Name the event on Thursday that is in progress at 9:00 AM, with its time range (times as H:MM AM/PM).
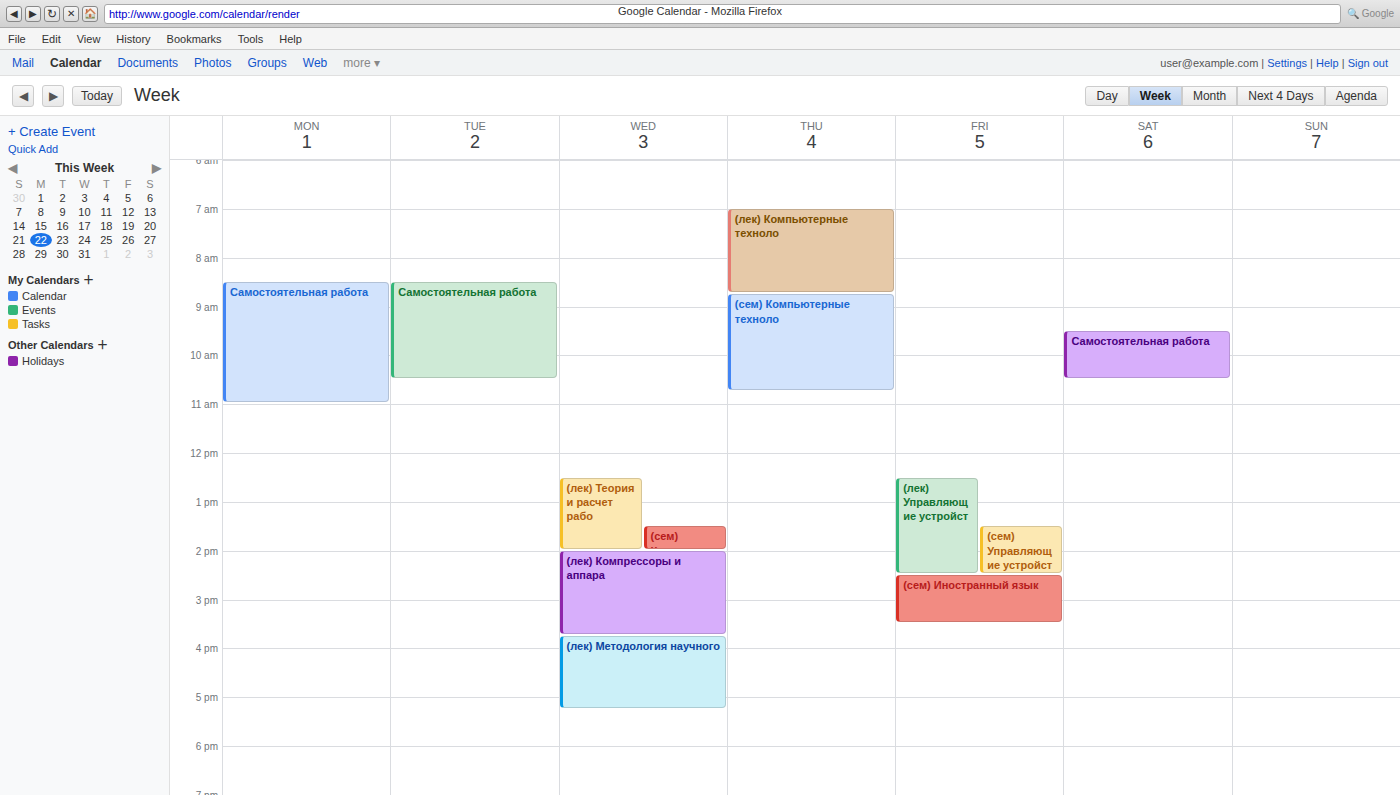
"(сем) Компьютерные техноло", 8:45 AM to 10:45 AM